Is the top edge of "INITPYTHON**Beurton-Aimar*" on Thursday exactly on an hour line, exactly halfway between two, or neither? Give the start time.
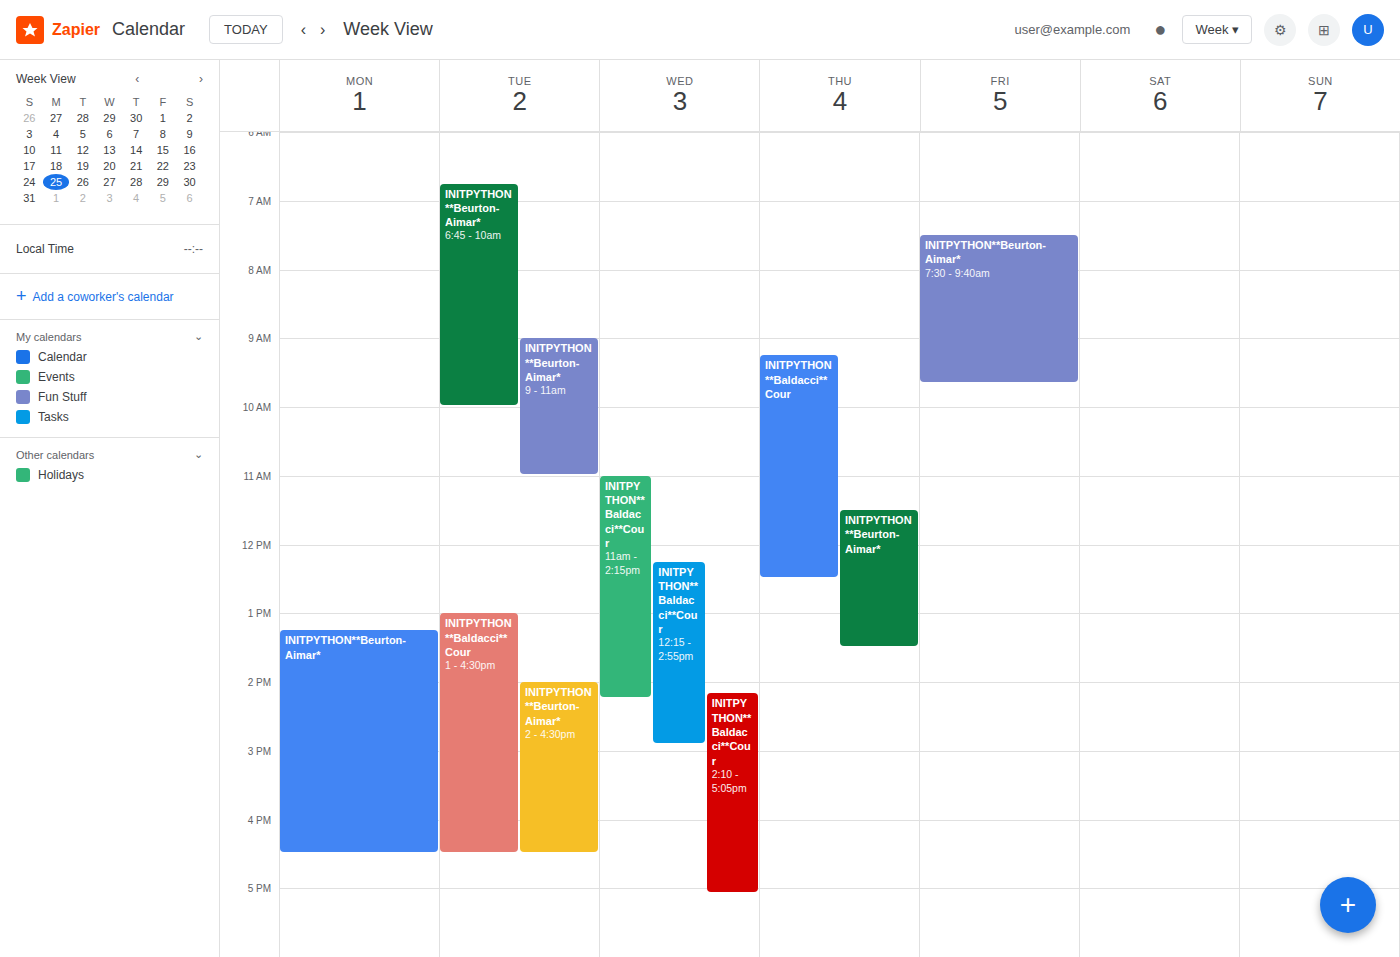
11:30 AM -- halfway between the 11 AM and 12 PM lines.